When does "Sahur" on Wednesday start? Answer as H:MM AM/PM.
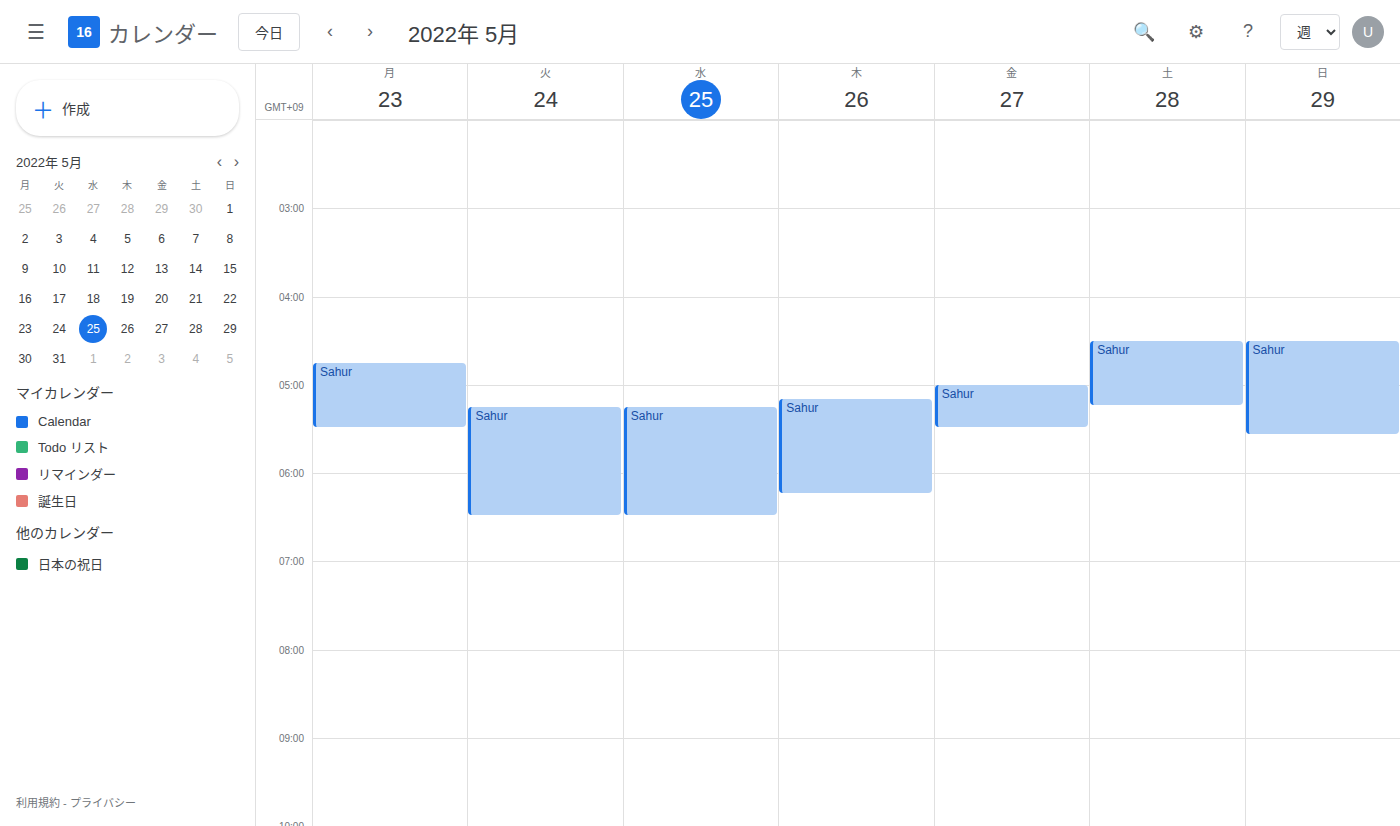
5:15 AM